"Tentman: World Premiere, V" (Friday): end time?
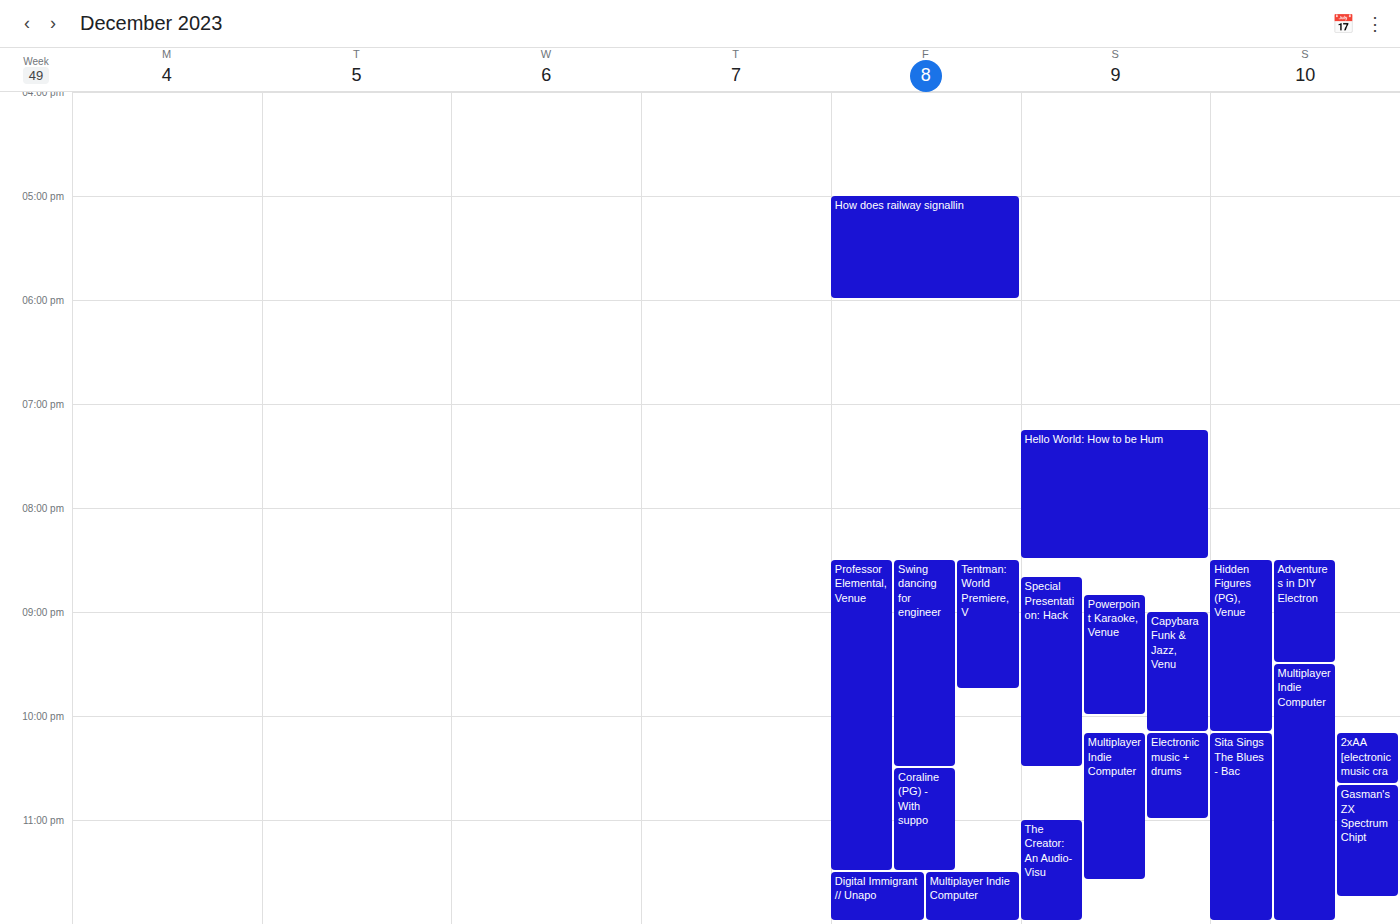
21:45